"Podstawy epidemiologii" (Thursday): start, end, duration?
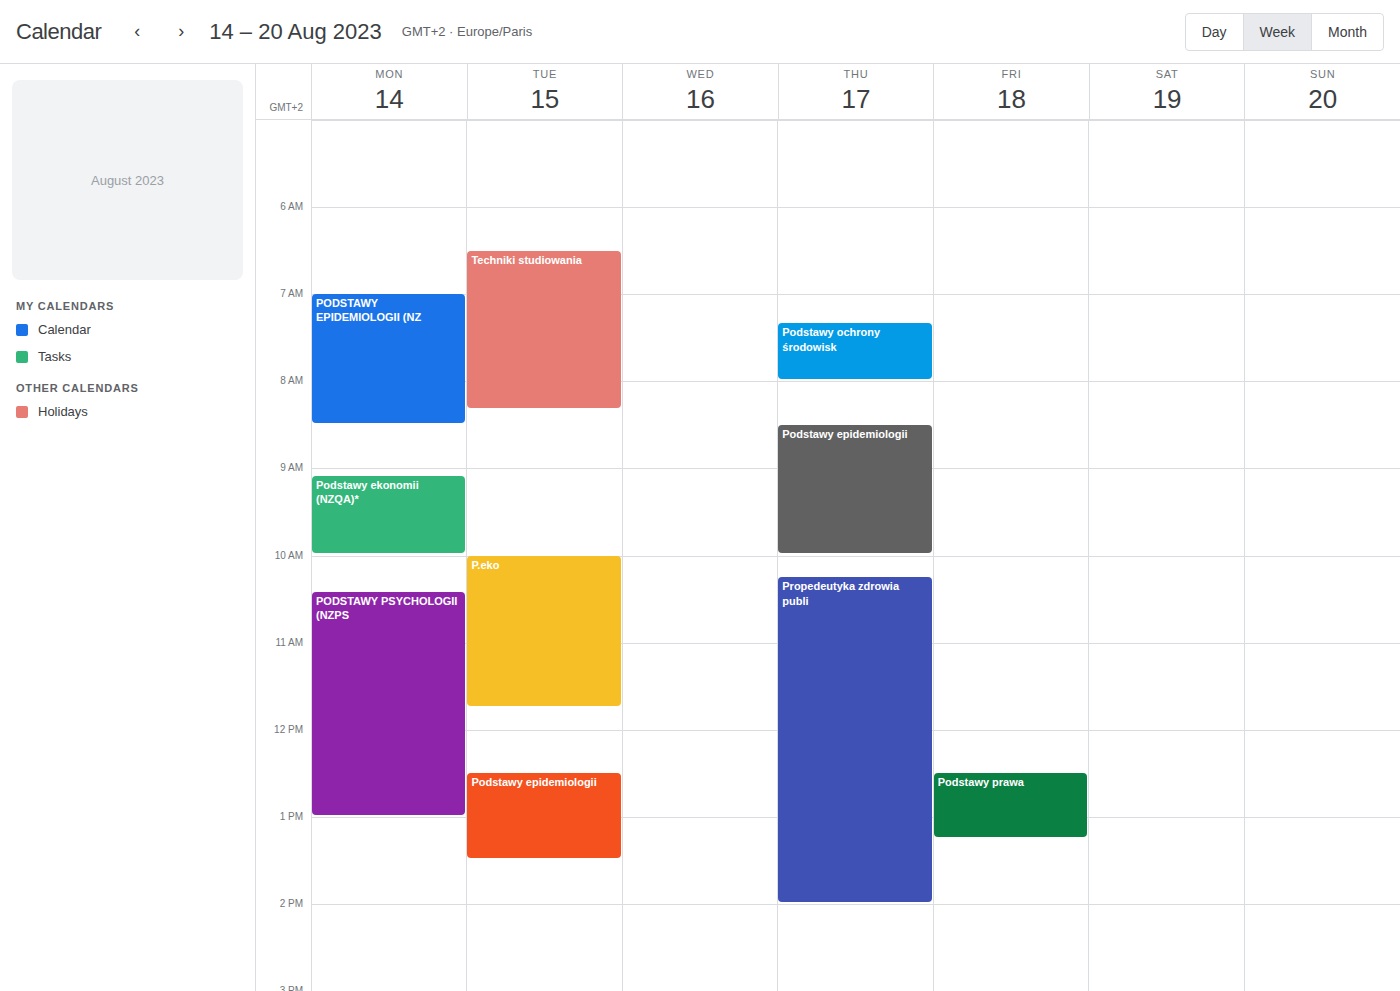
8:30 AM to 10:00 AM, 1 hour 30 minutes